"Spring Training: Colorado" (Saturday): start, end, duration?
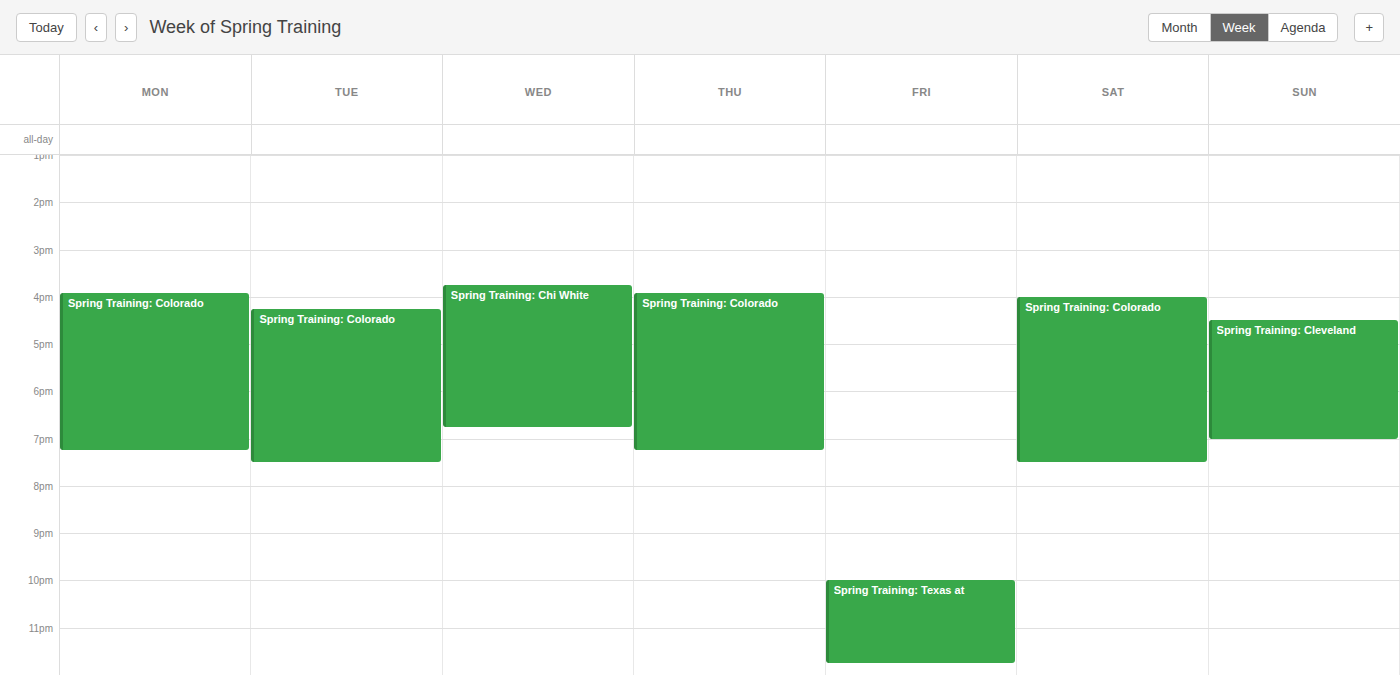
4:00 PM to 7:30 PM, 3 hours 30 minutes